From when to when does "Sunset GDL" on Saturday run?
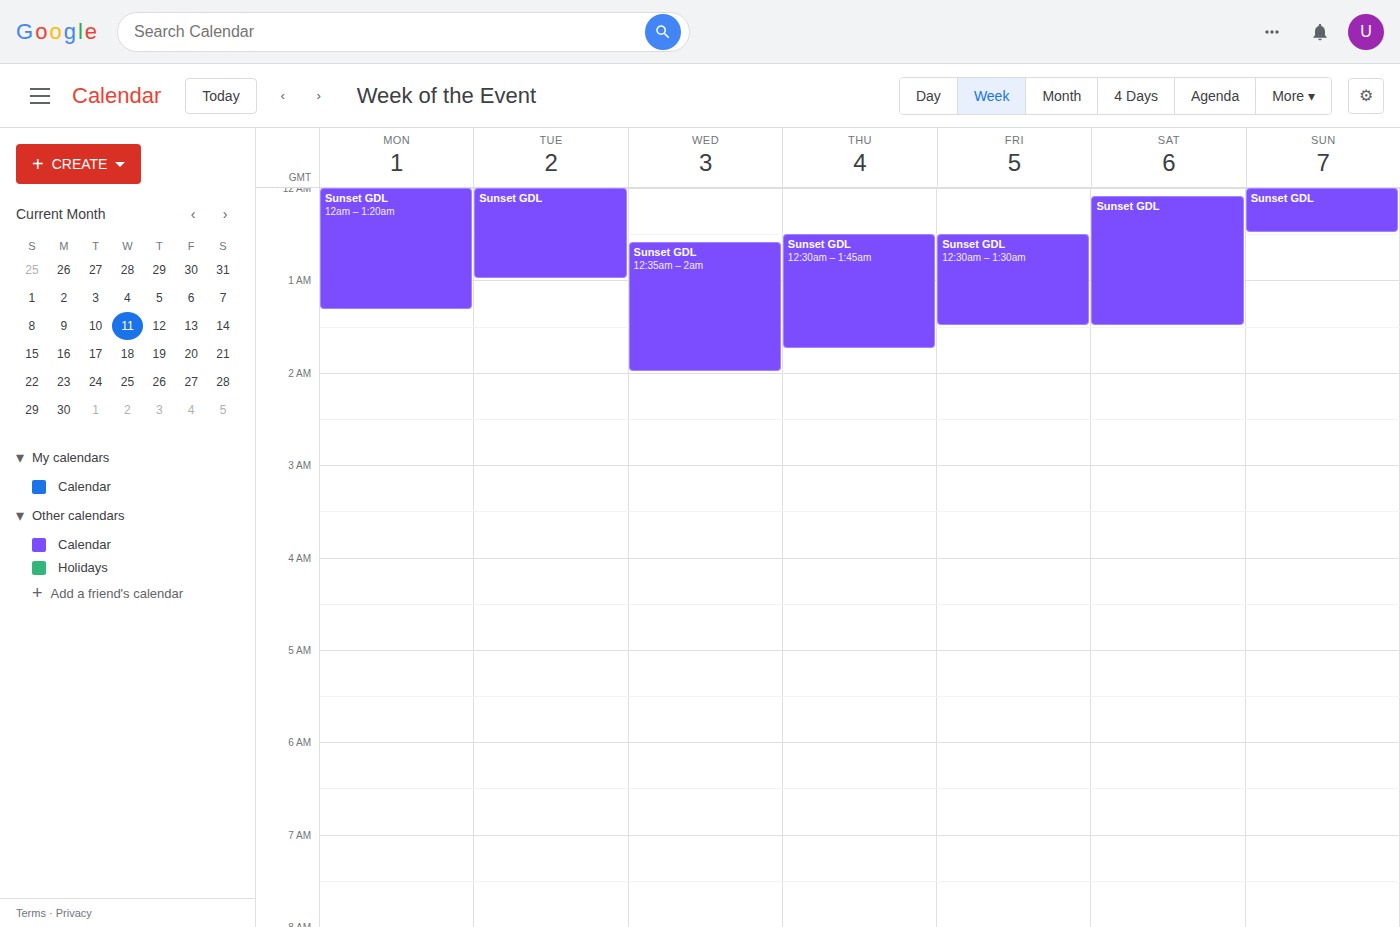
12:05 AM to 1:30 AM